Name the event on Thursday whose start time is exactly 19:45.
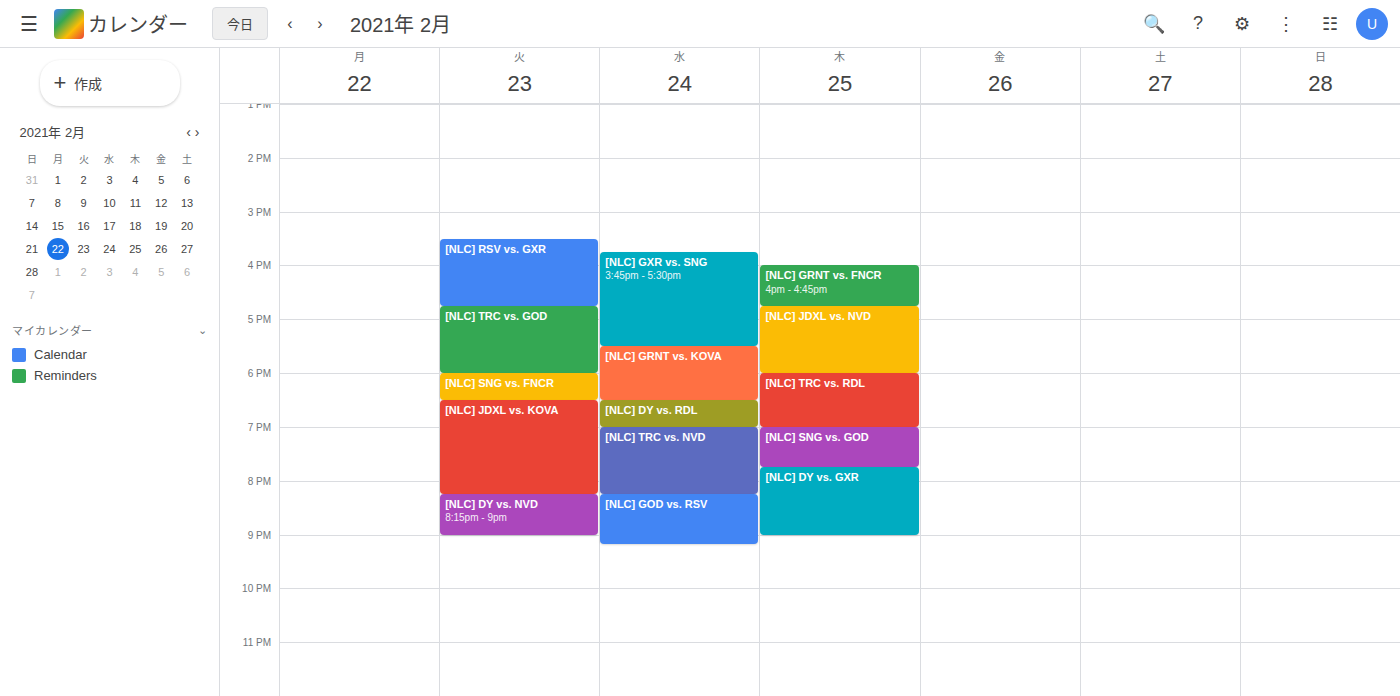
"[NLC] DY vs. GXR"